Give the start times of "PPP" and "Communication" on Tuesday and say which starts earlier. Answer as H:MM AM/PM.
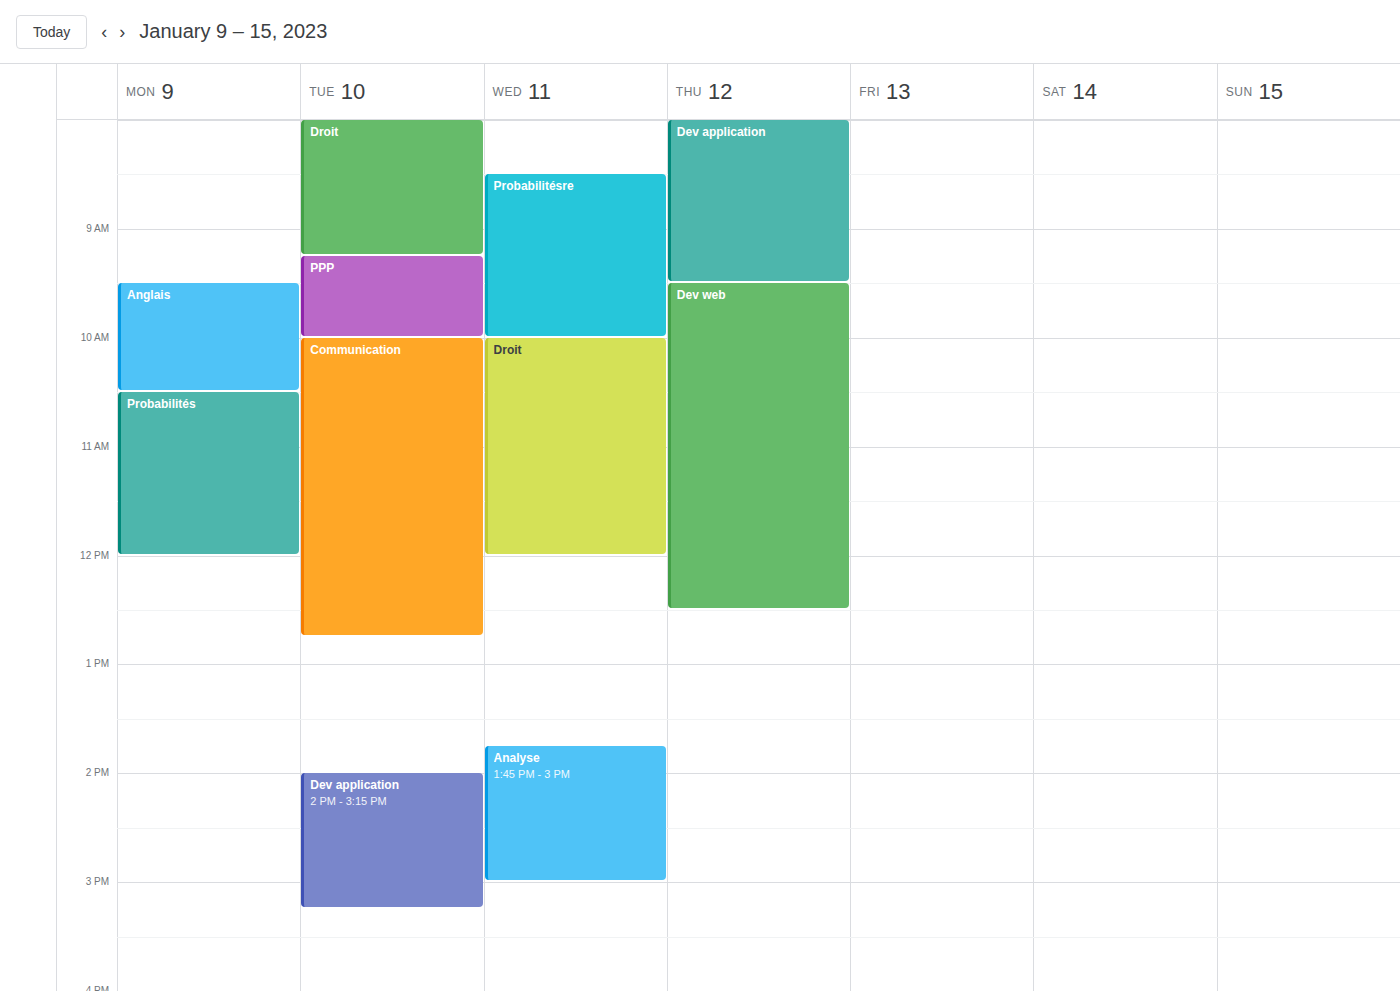
"PPP" 9:15 AM; "Communication" 10:00 AM.